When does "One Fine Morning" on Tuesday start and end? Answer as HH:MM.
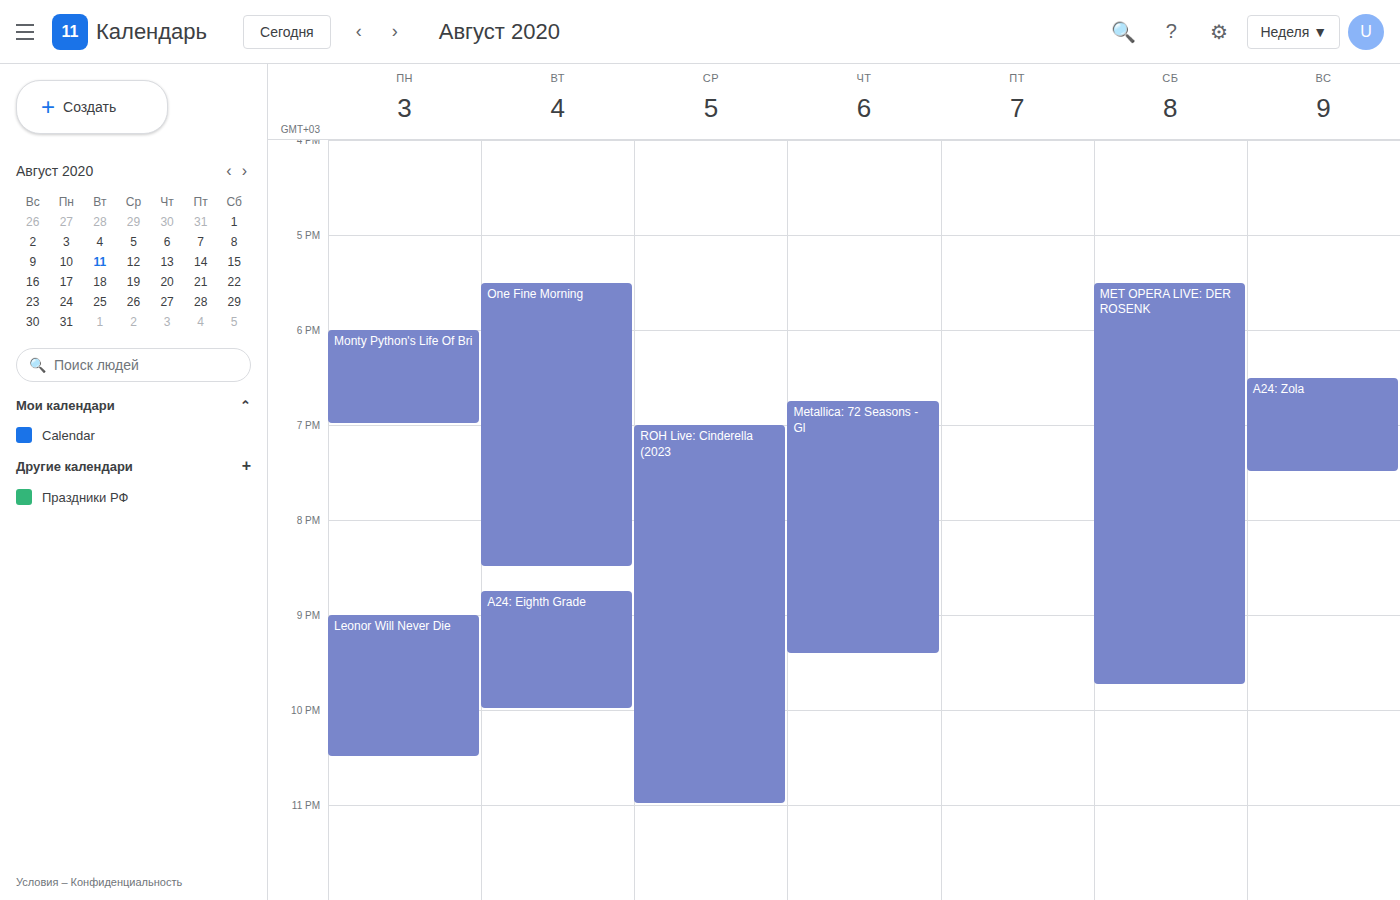
17:30 to 20:30